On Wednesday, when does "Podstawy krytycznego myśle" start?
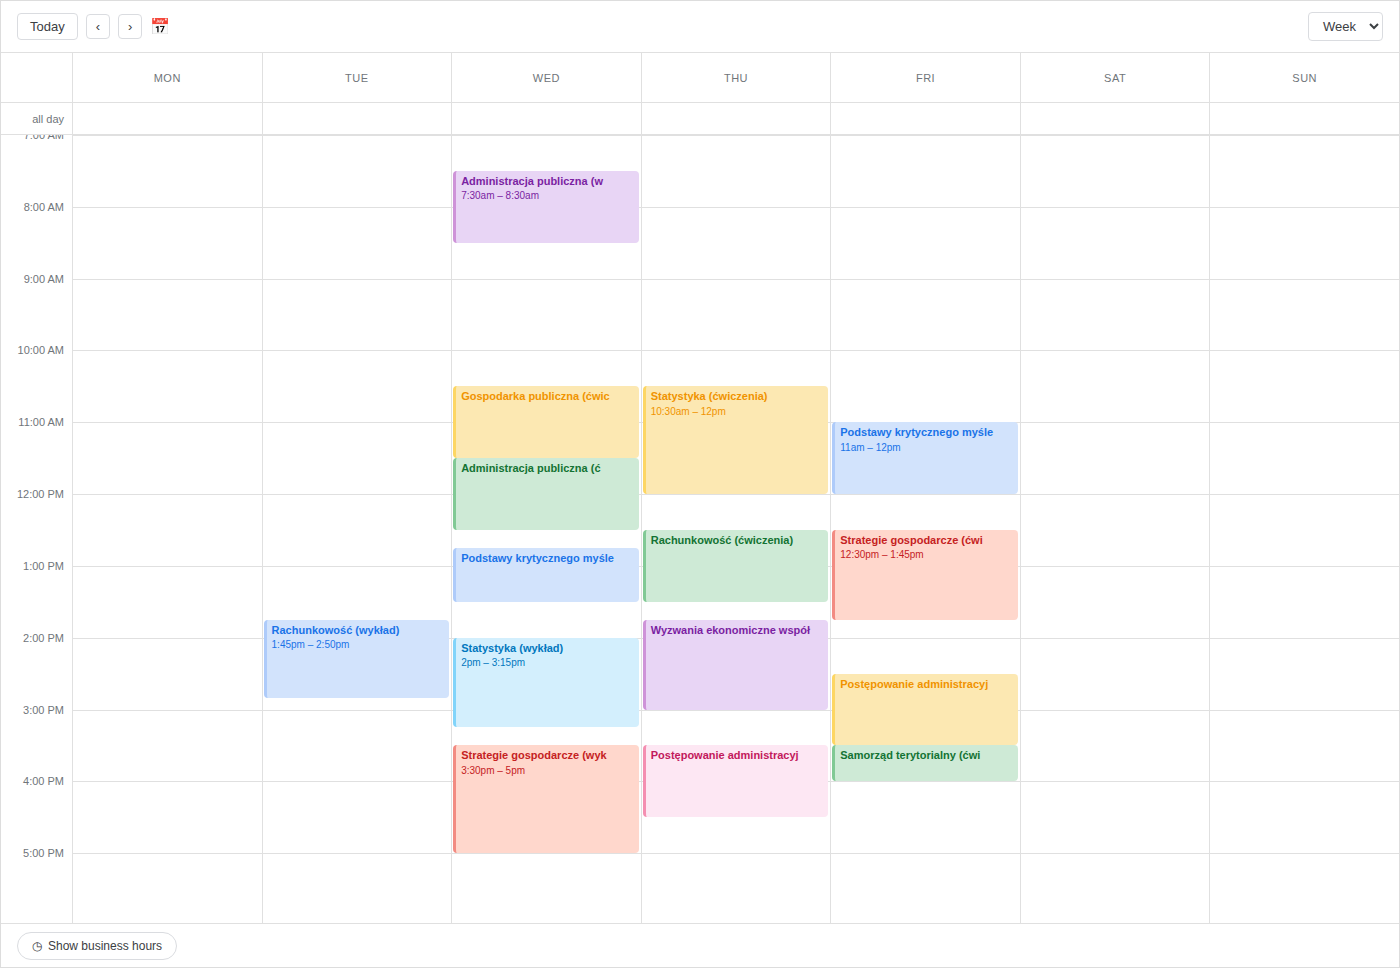
12:45 PM